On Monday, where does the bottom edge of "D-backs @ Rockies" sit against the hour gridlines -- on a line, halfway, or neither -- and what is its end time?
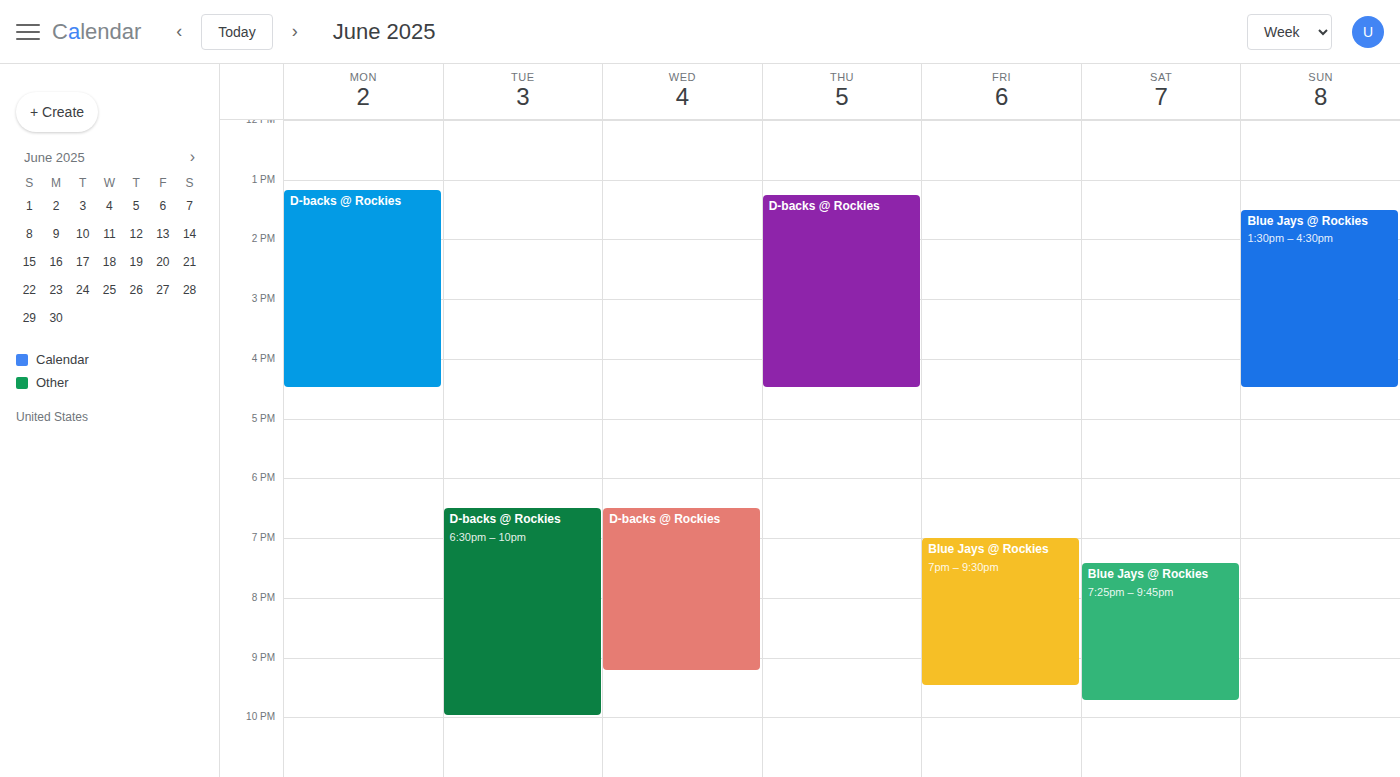
4:30 PM -- halfway between the 4 PM and 5 PM lines.